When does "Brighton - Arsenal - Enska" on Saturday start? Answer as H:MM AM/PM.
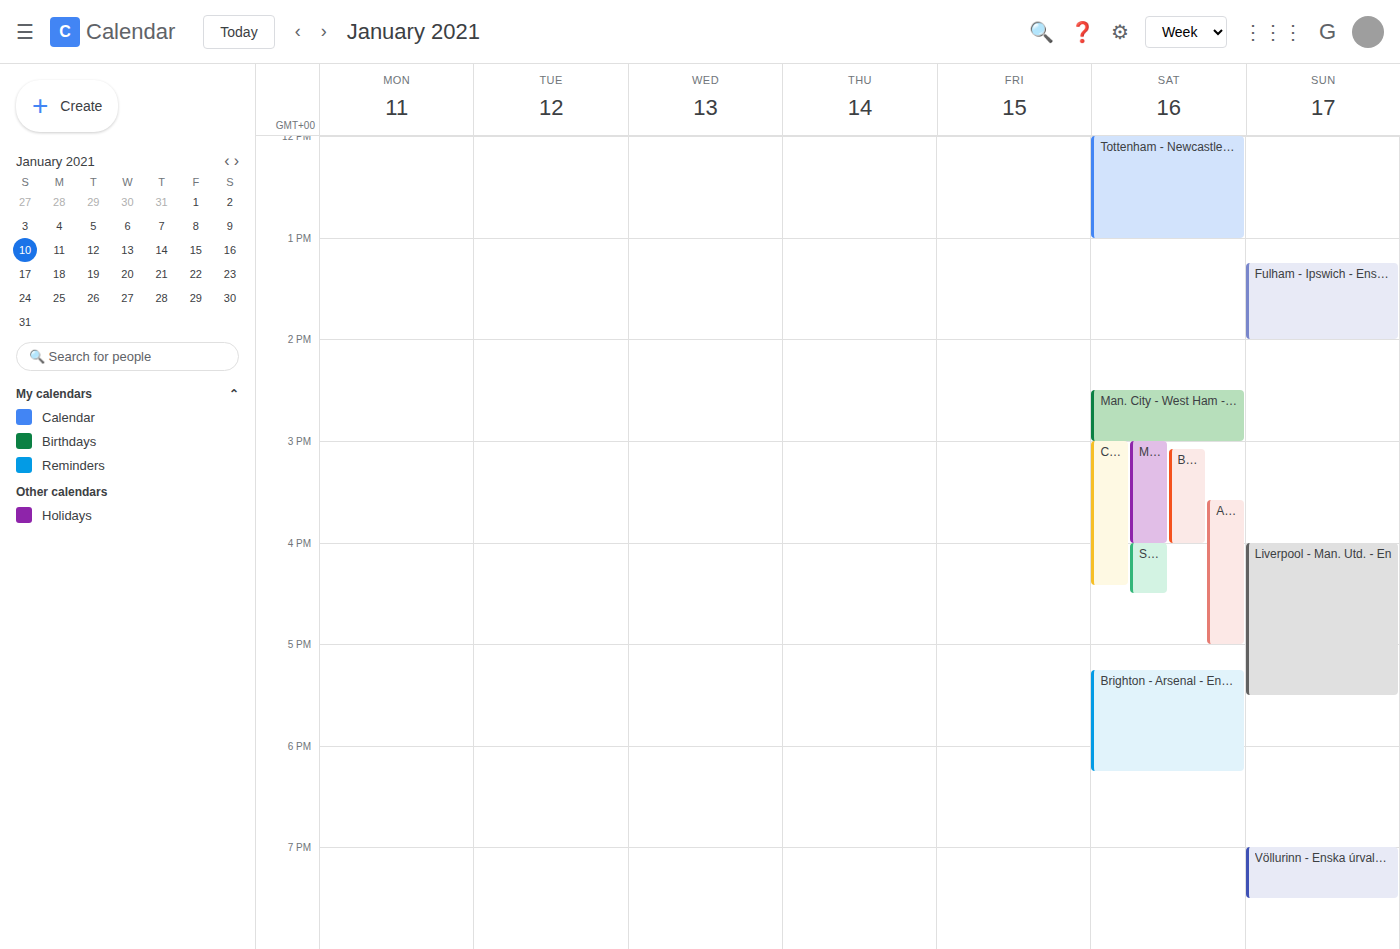
5:15 PM